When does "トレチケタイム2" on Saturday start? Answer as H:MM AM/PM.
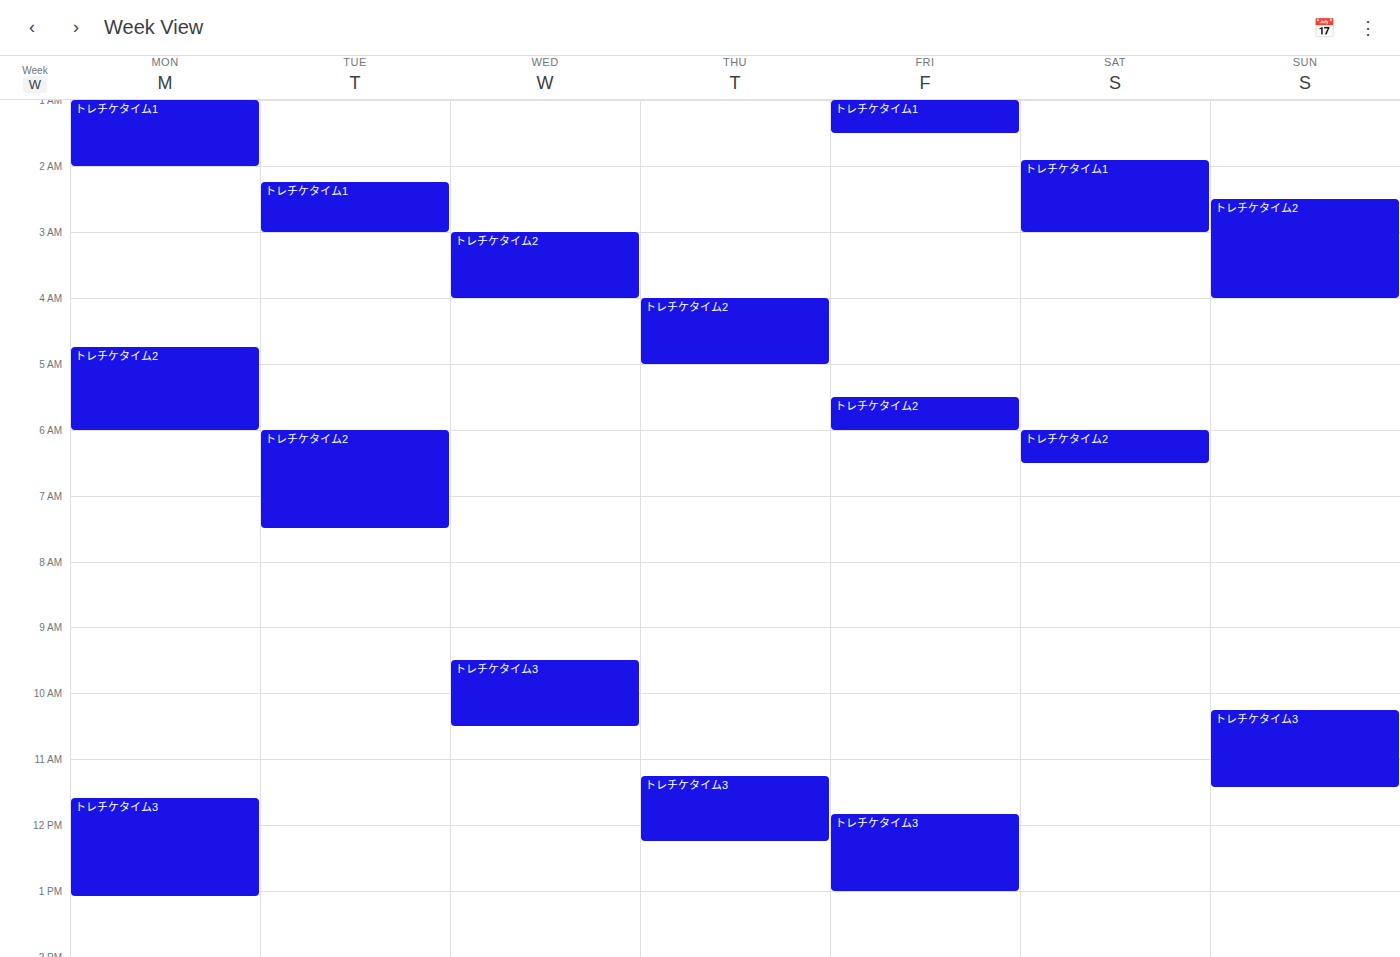
6:00 AM